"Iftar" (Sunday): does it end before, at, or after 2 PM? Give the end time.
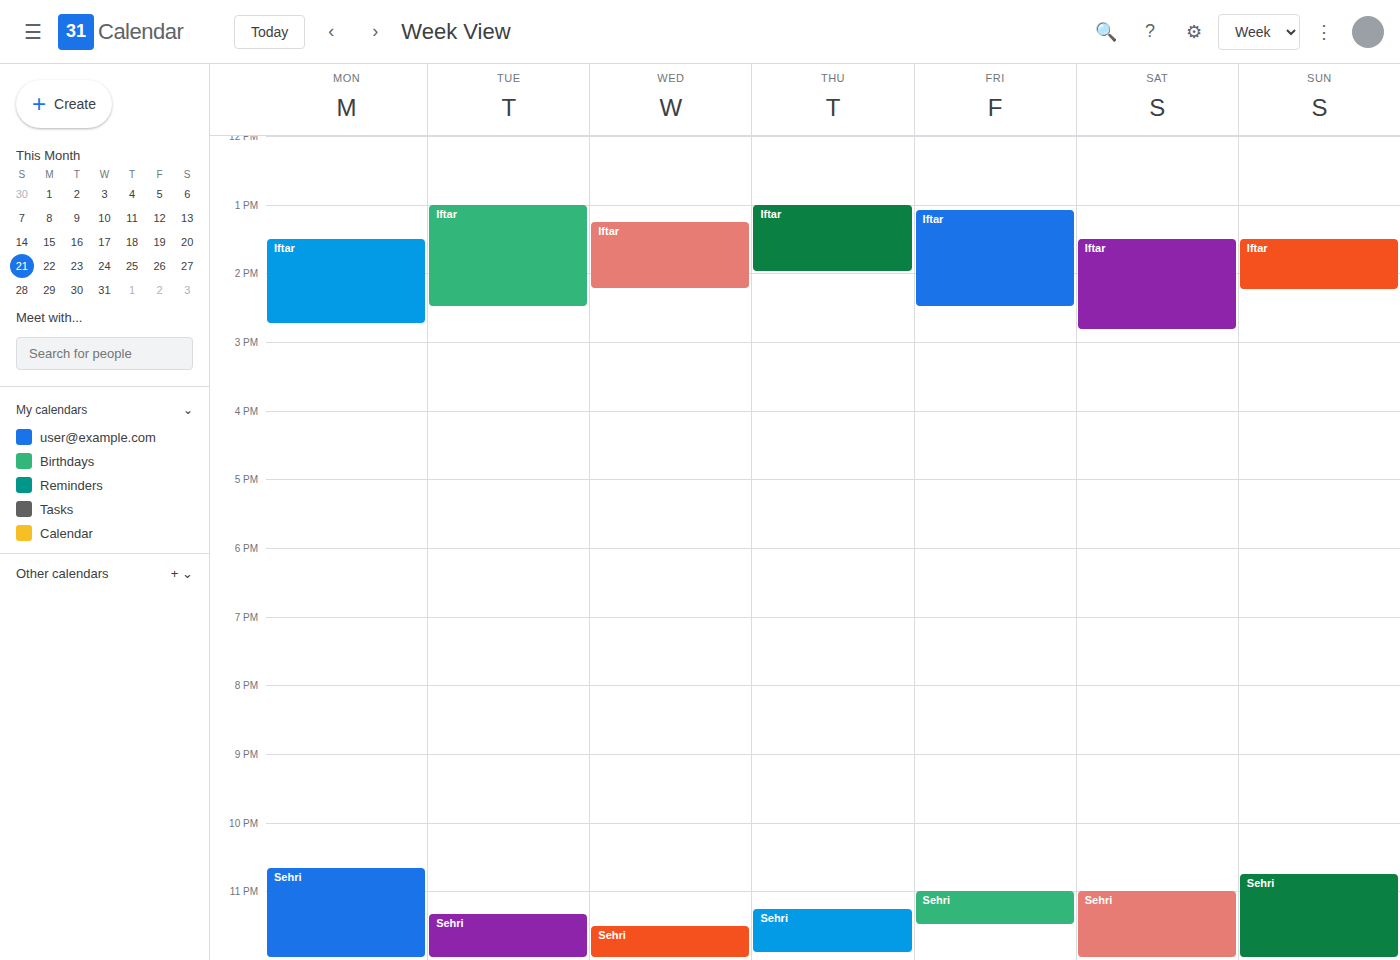
2:15 PM -- after 2 PM, 15 minutes below the 2 PM line.